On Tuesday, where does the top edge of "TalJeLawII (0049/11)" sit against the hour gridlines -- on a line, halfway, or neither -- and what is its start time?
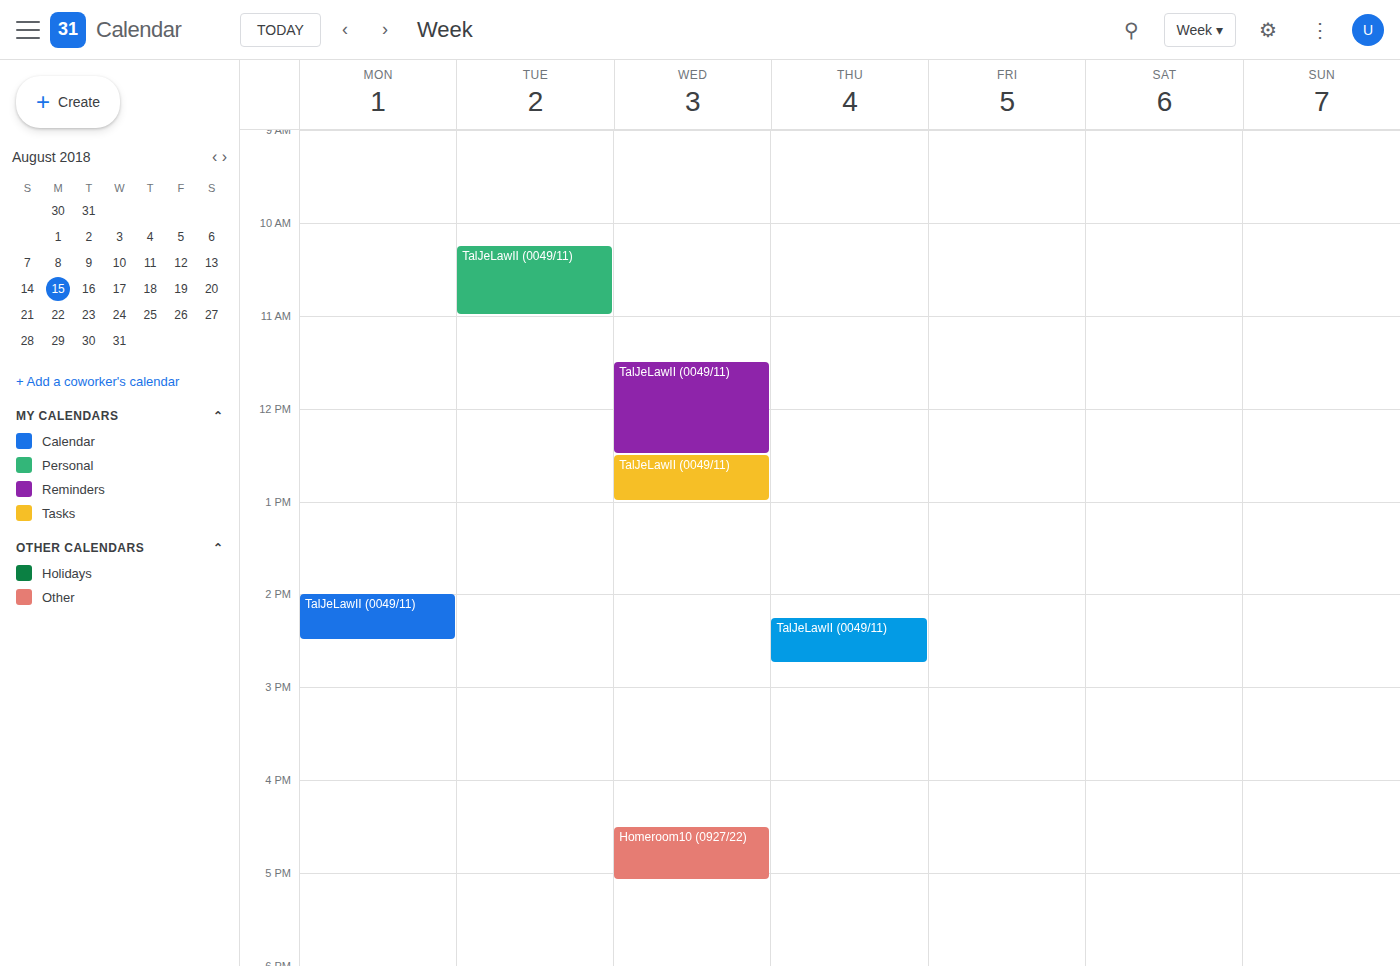
10:15 AM -- neither: a quarter of the way from the 10 AM line to the 11 AM line.